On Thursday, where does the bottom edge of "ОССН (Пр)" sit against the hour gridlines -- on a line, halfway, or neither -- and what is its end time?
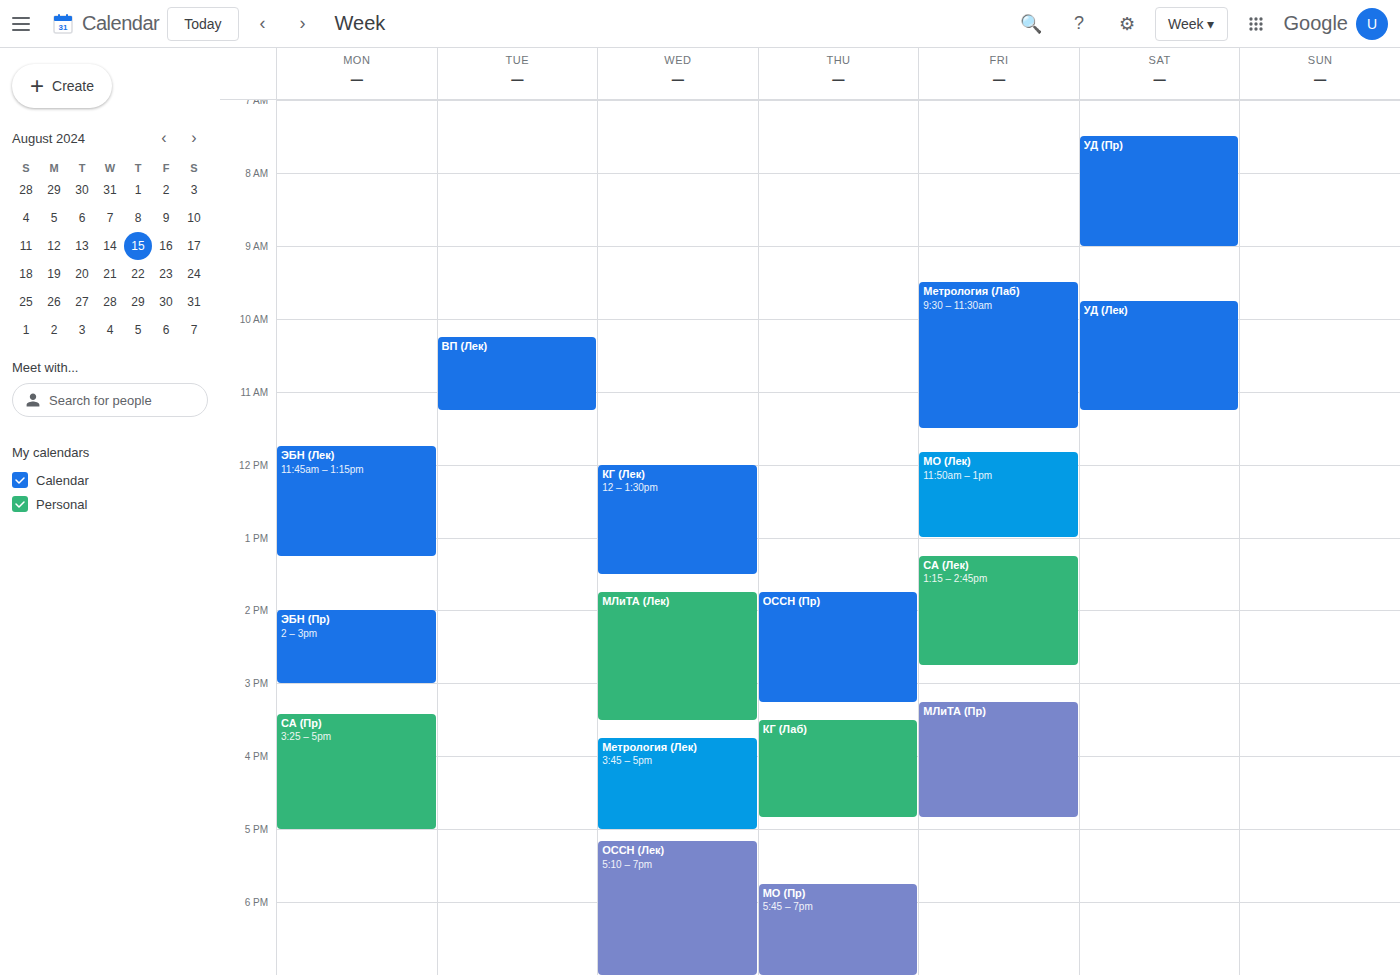
15:15 -- neither: a quarter of the way from the 15:00 line to the 16:00 line.